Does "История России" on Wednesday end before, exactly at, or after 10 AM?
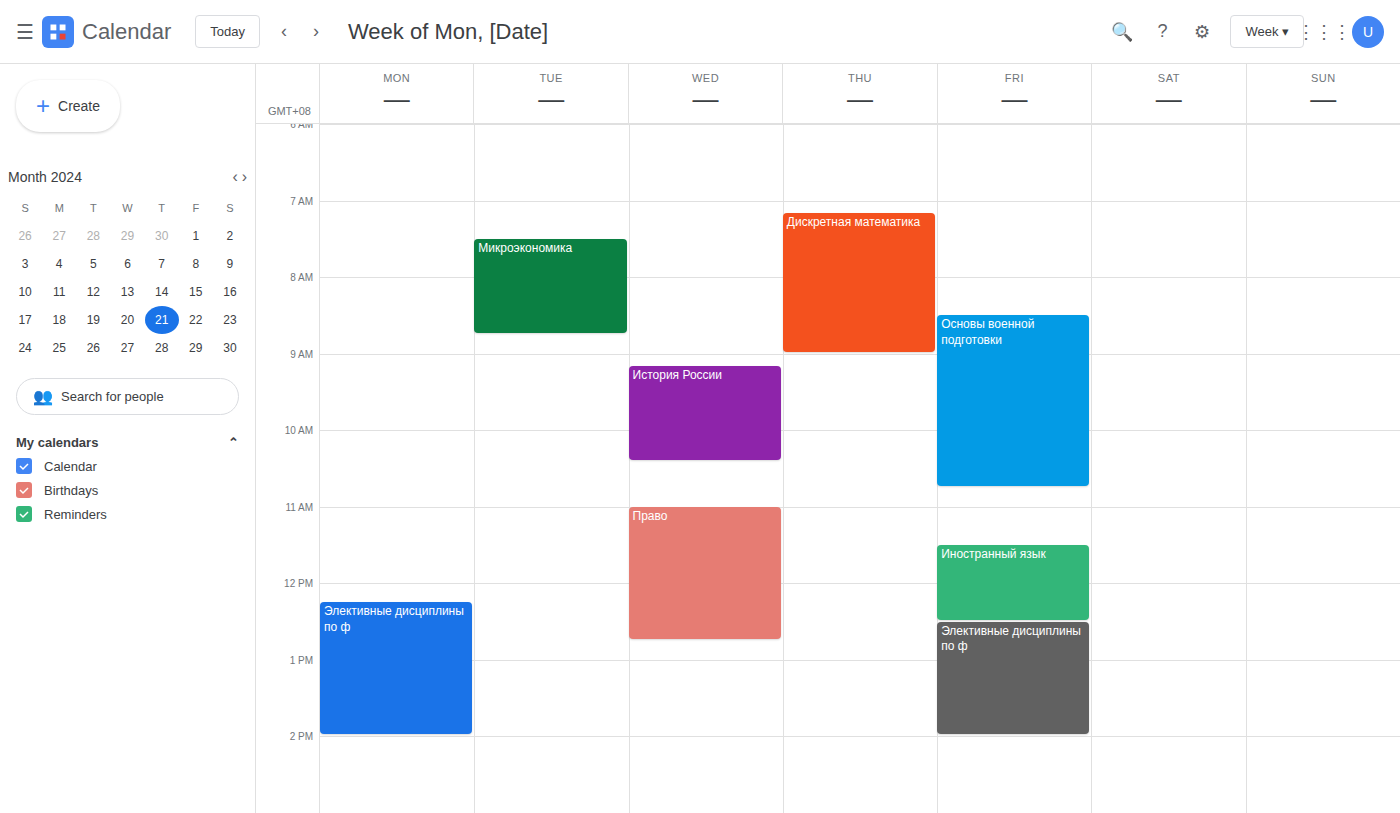
10:25 AM -- after 10 AM, 25 minutes below the 10 AM line.